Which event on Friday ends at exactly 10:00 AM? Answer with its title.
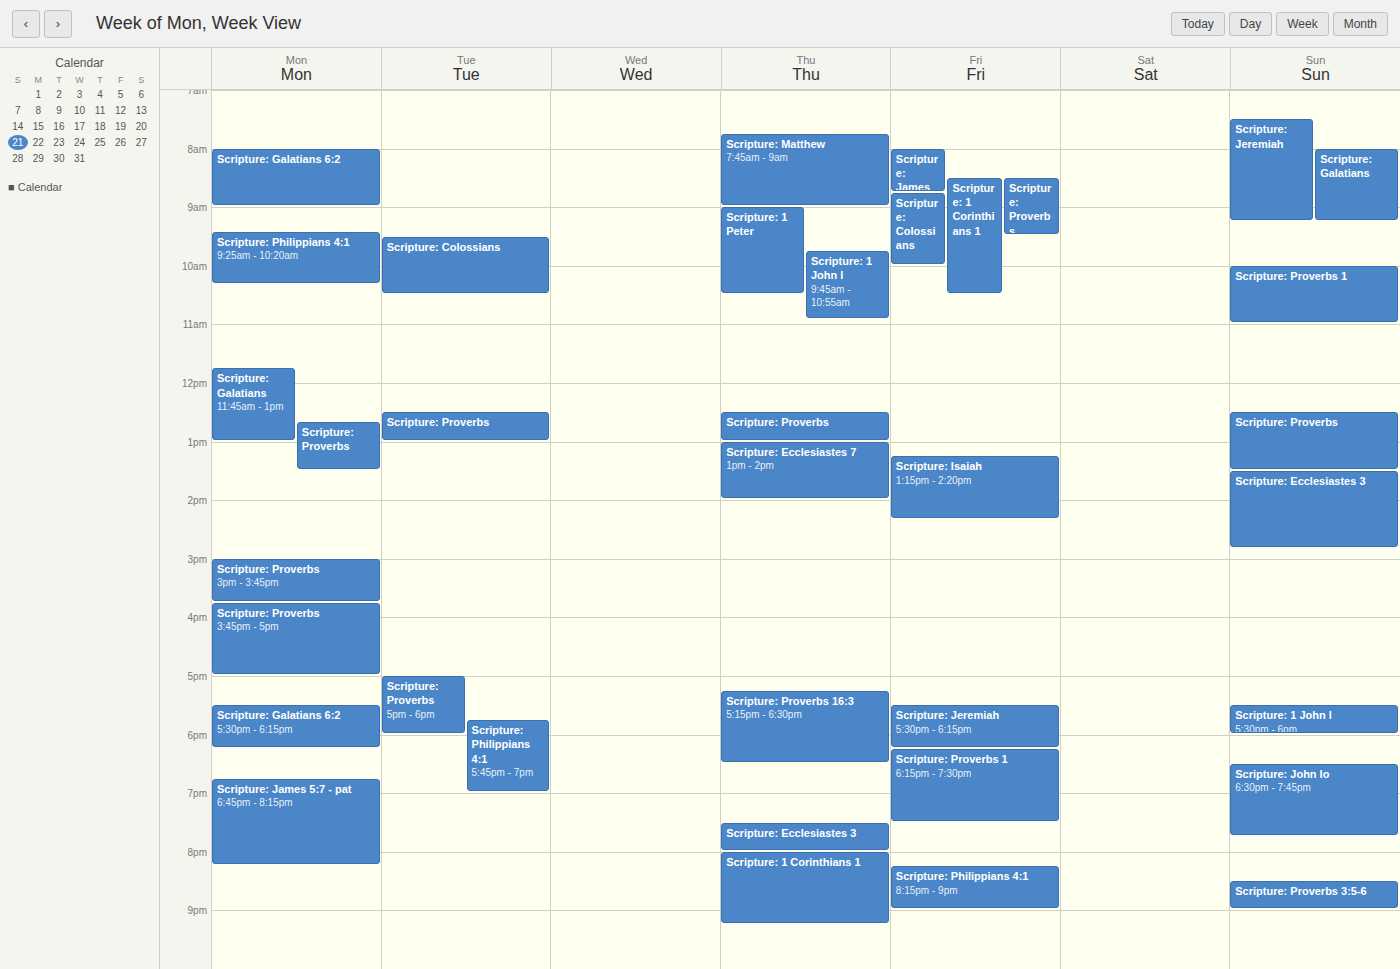
"Scripture: Colossians"